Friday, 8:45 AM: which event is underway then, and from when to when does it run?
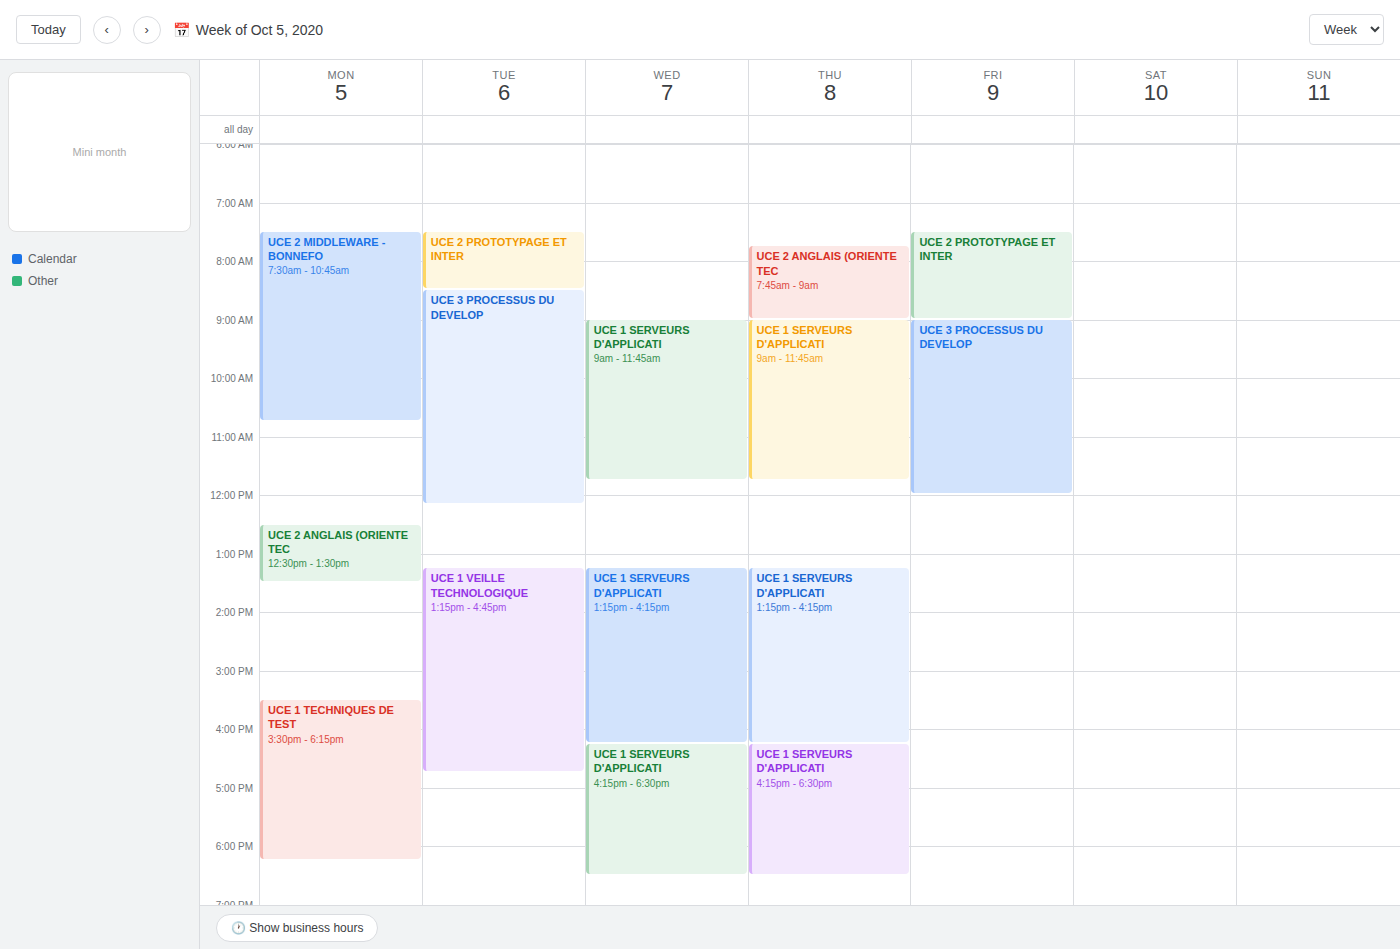
"UCE 2 PROTOTYPAGE ET INTER", 7:30 AM to 9:00 AM